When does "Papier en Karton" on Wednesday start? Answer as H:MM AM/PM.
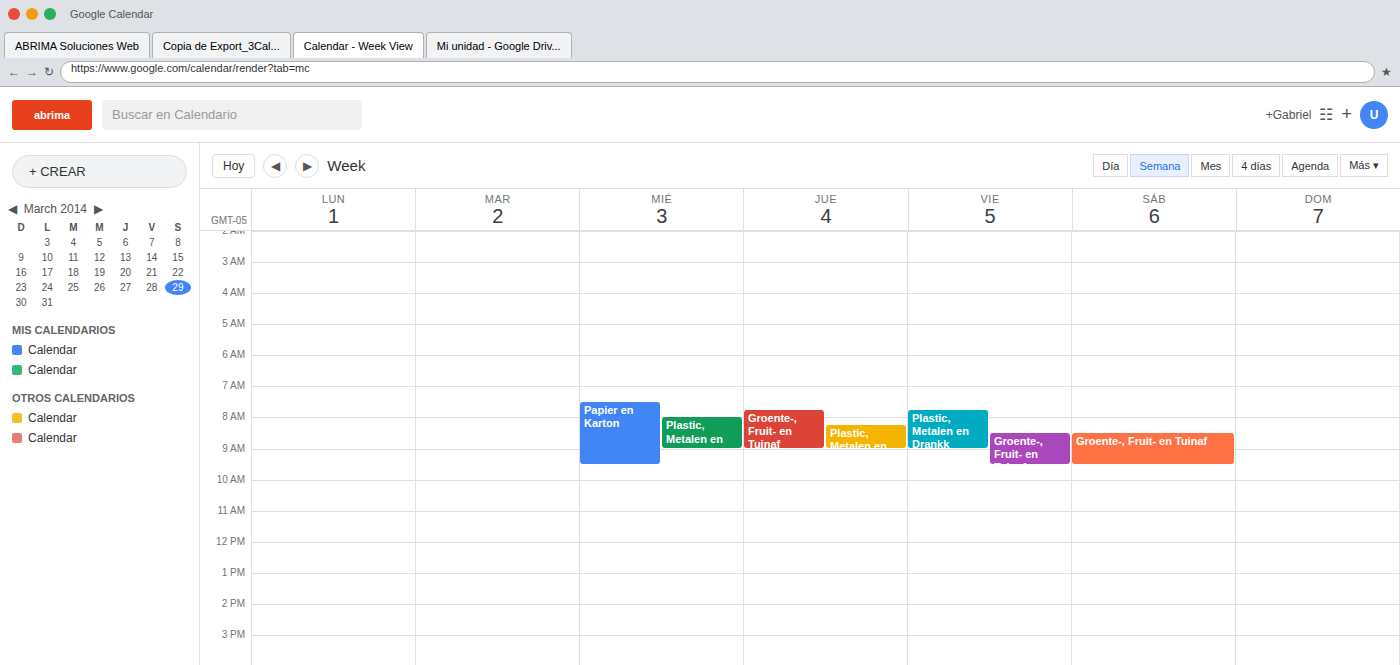
7:30 AM